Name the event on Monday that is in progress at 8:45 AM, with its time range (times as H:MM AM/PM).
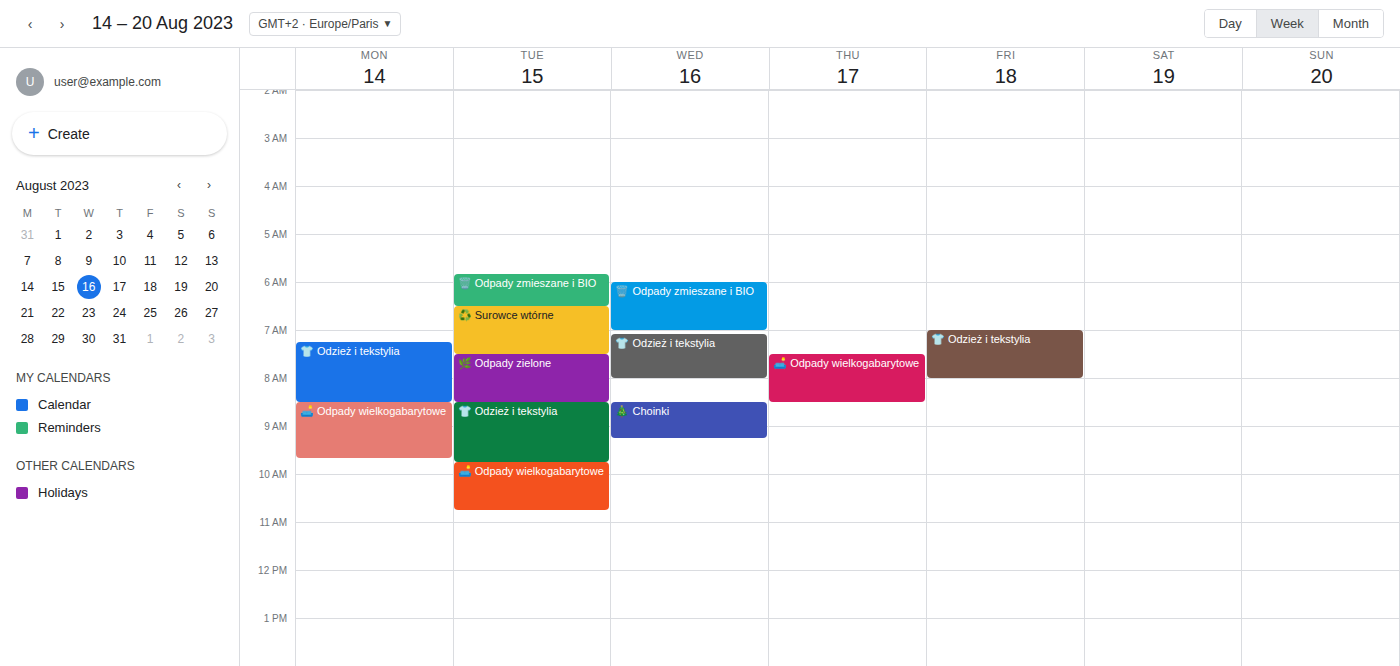
"🛋️ Odpady wielkogabarytowe", 8:30 AM to 9:40 AM